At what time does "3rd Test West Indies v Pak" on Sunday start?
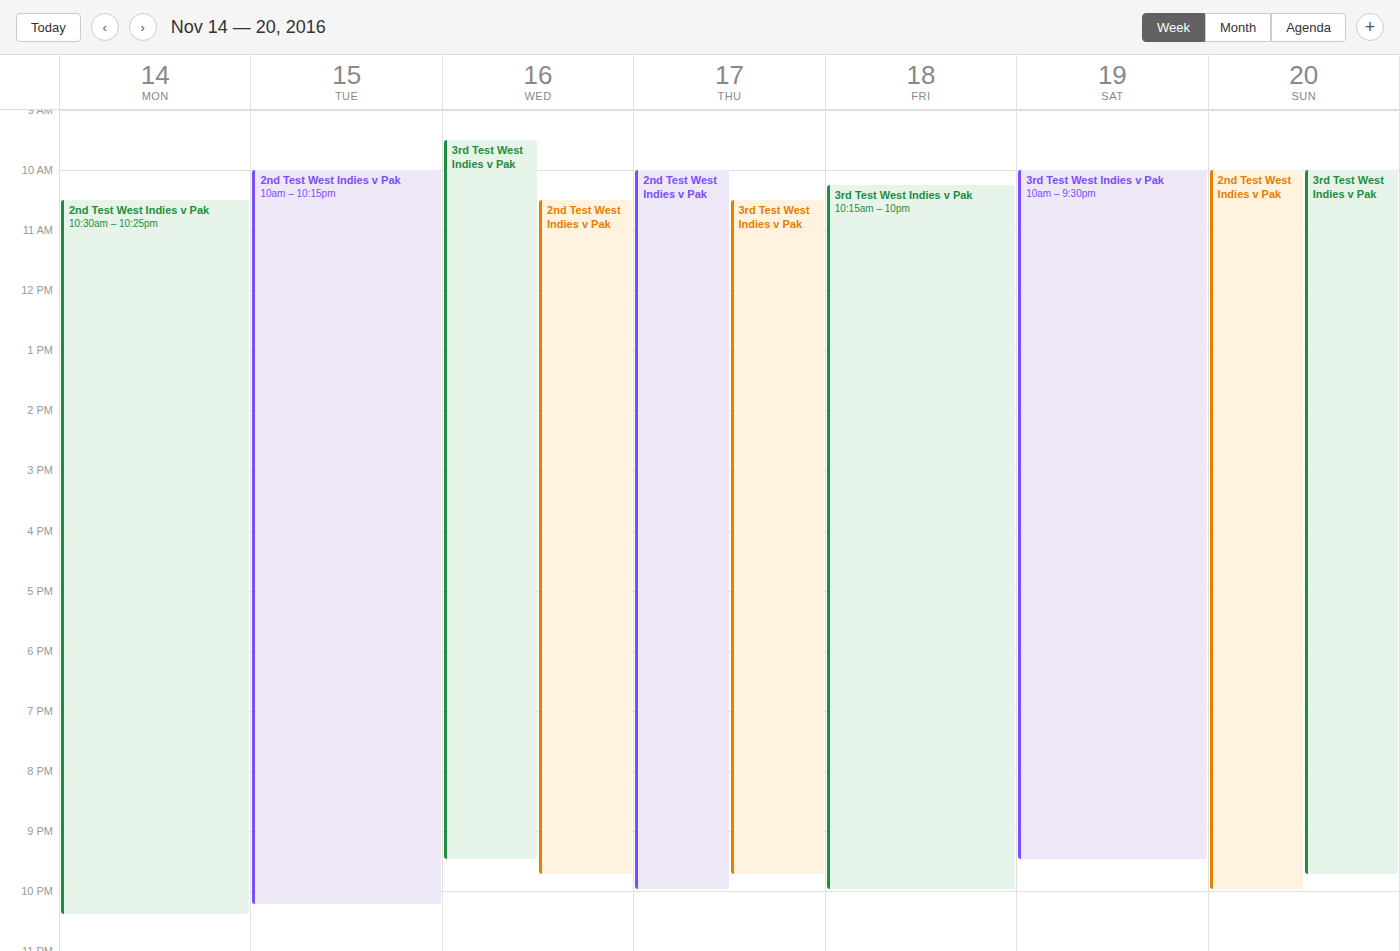
10:00 AM